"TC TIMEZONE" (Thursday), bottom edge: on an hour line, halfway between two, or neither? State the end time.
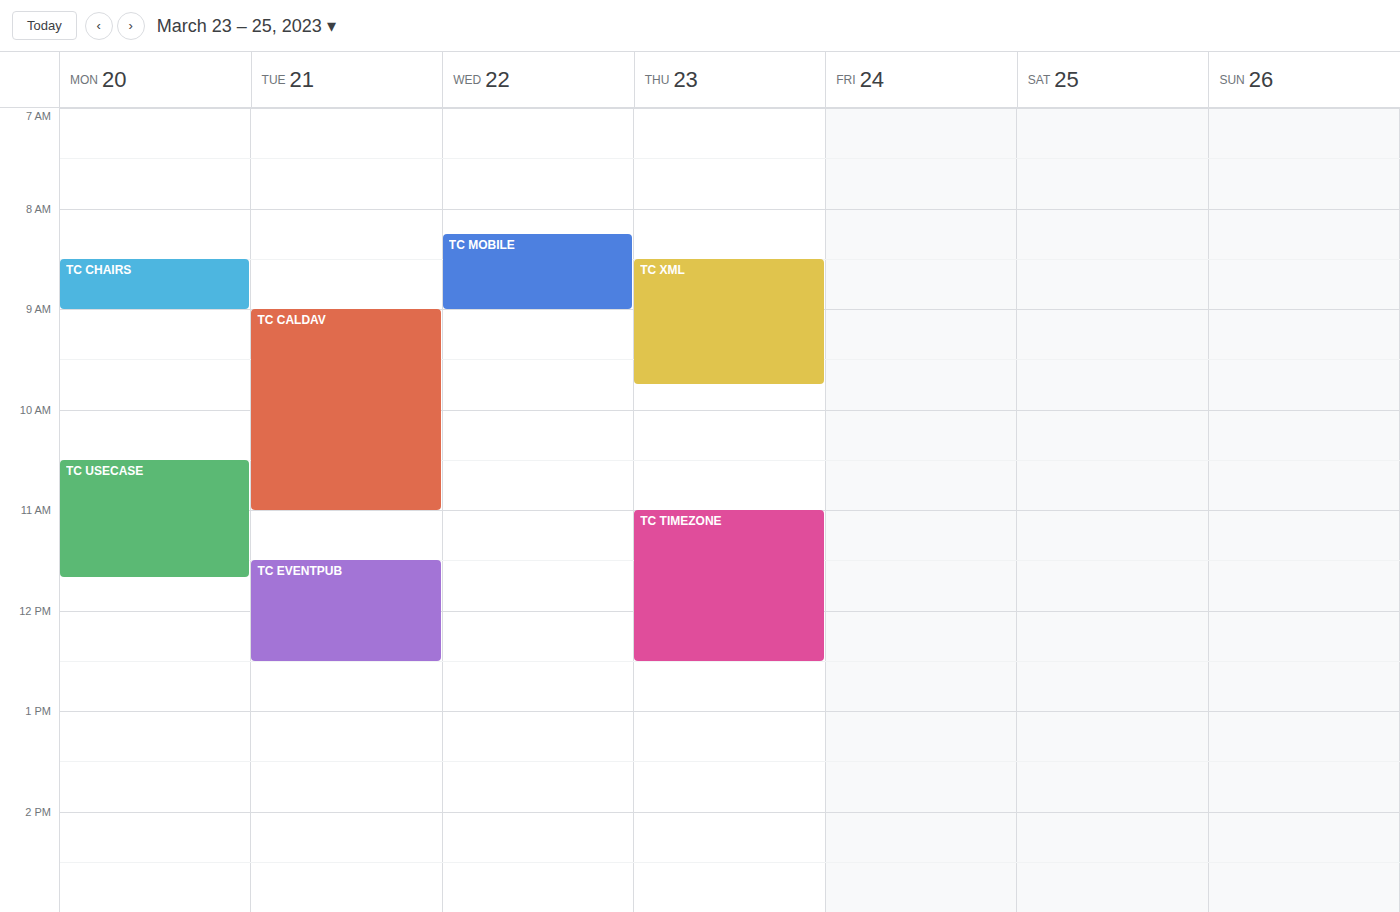
12:30 PM -- halfway between the 12 PM and 1 PM lines.